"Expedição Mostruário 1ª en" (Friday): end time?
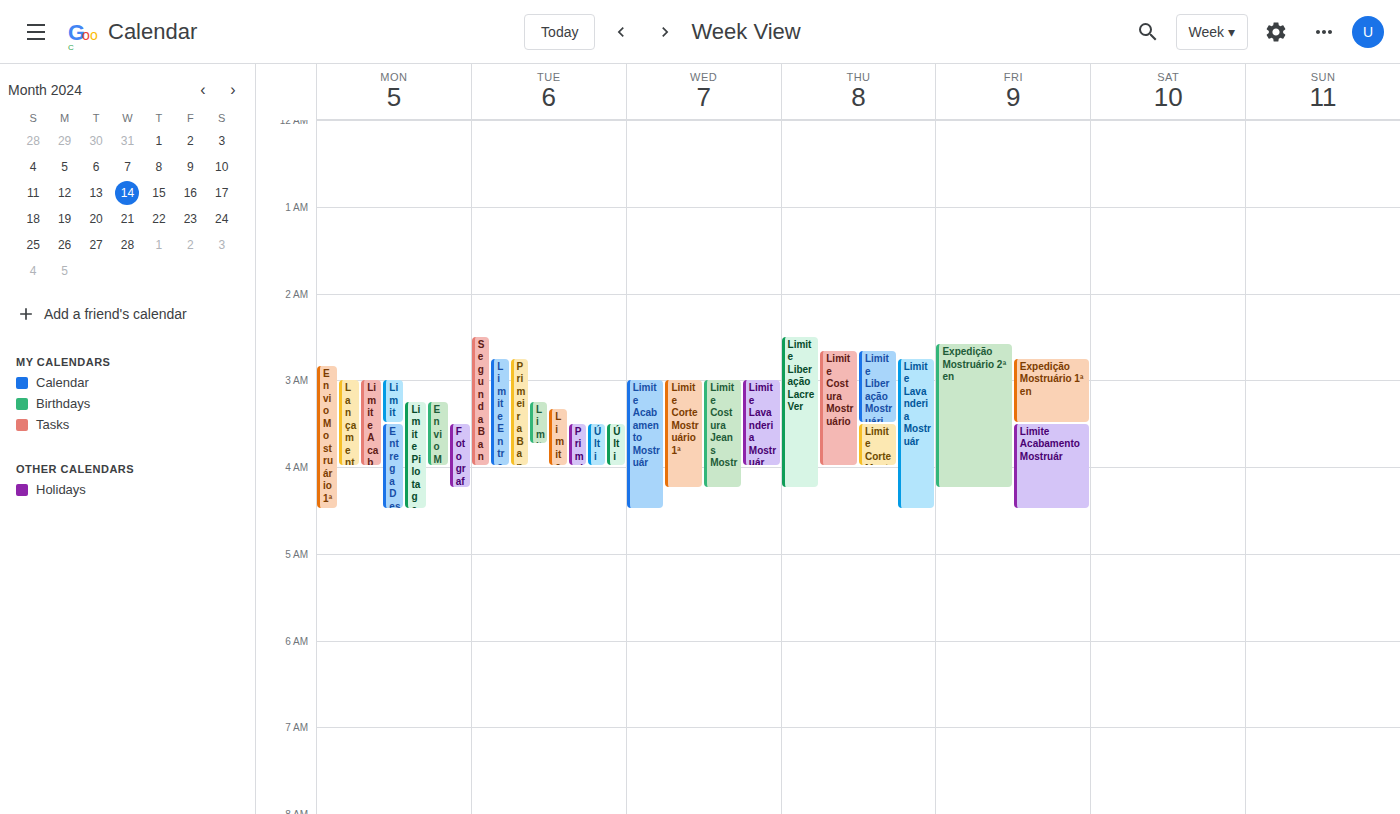
3:30 AM